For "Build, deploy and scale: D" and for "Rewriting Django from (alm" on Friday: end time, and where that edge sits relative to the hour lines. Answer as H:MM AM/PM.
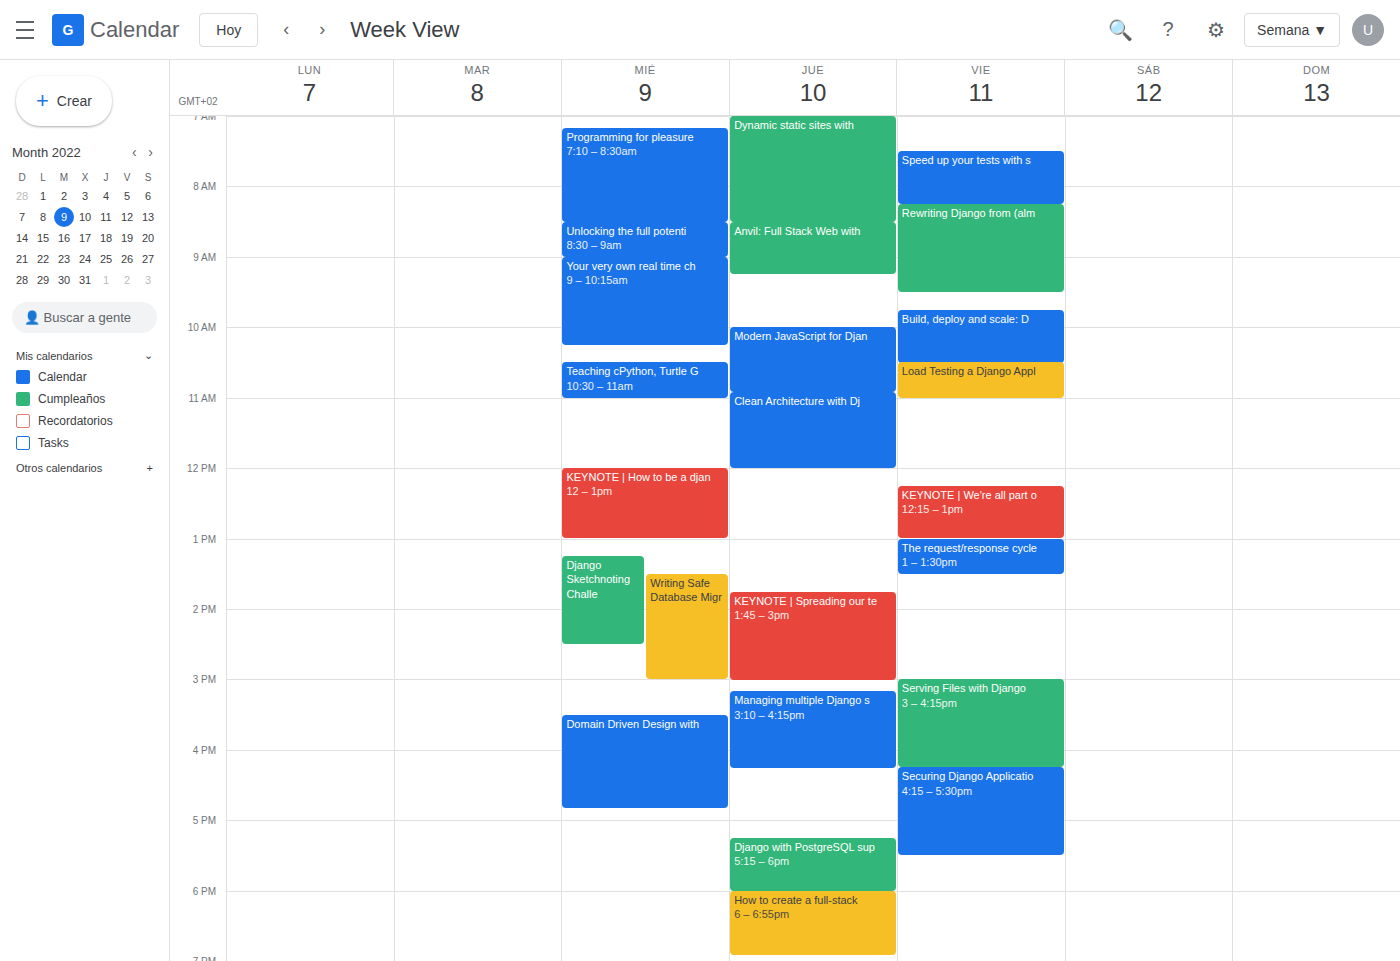
"Build, deploy and scale: D": 10:30 AM, halfway between the 10 AM and 11 AM lines. "Rewriting Django from (alm": 9:30 AM, halfway between the 9 AM and 10 AM lines.